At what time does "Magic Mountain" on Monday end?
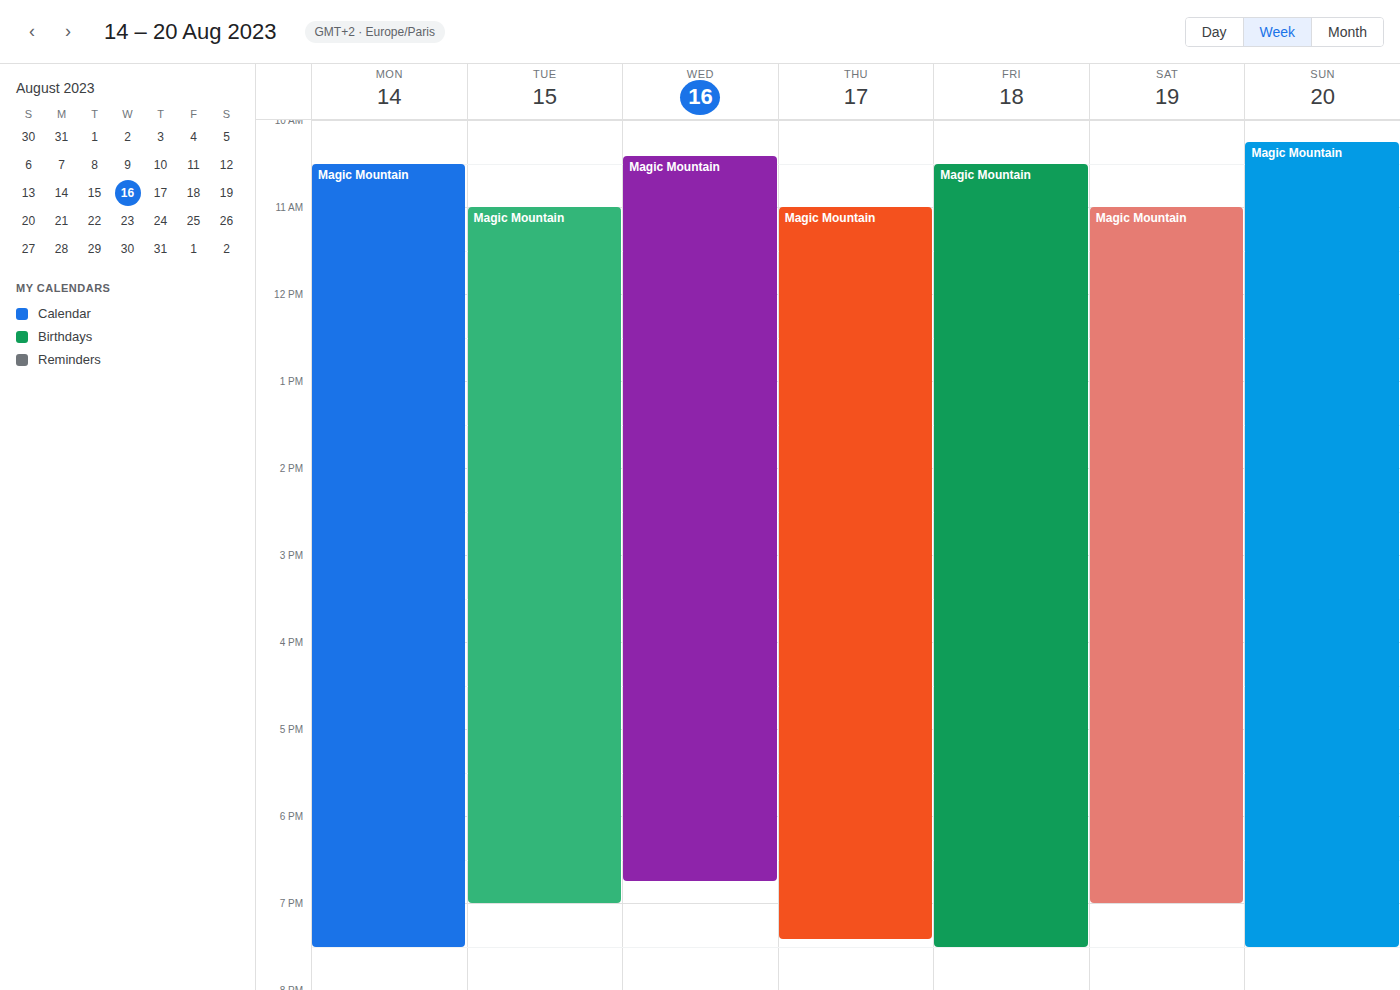
7:30 PM